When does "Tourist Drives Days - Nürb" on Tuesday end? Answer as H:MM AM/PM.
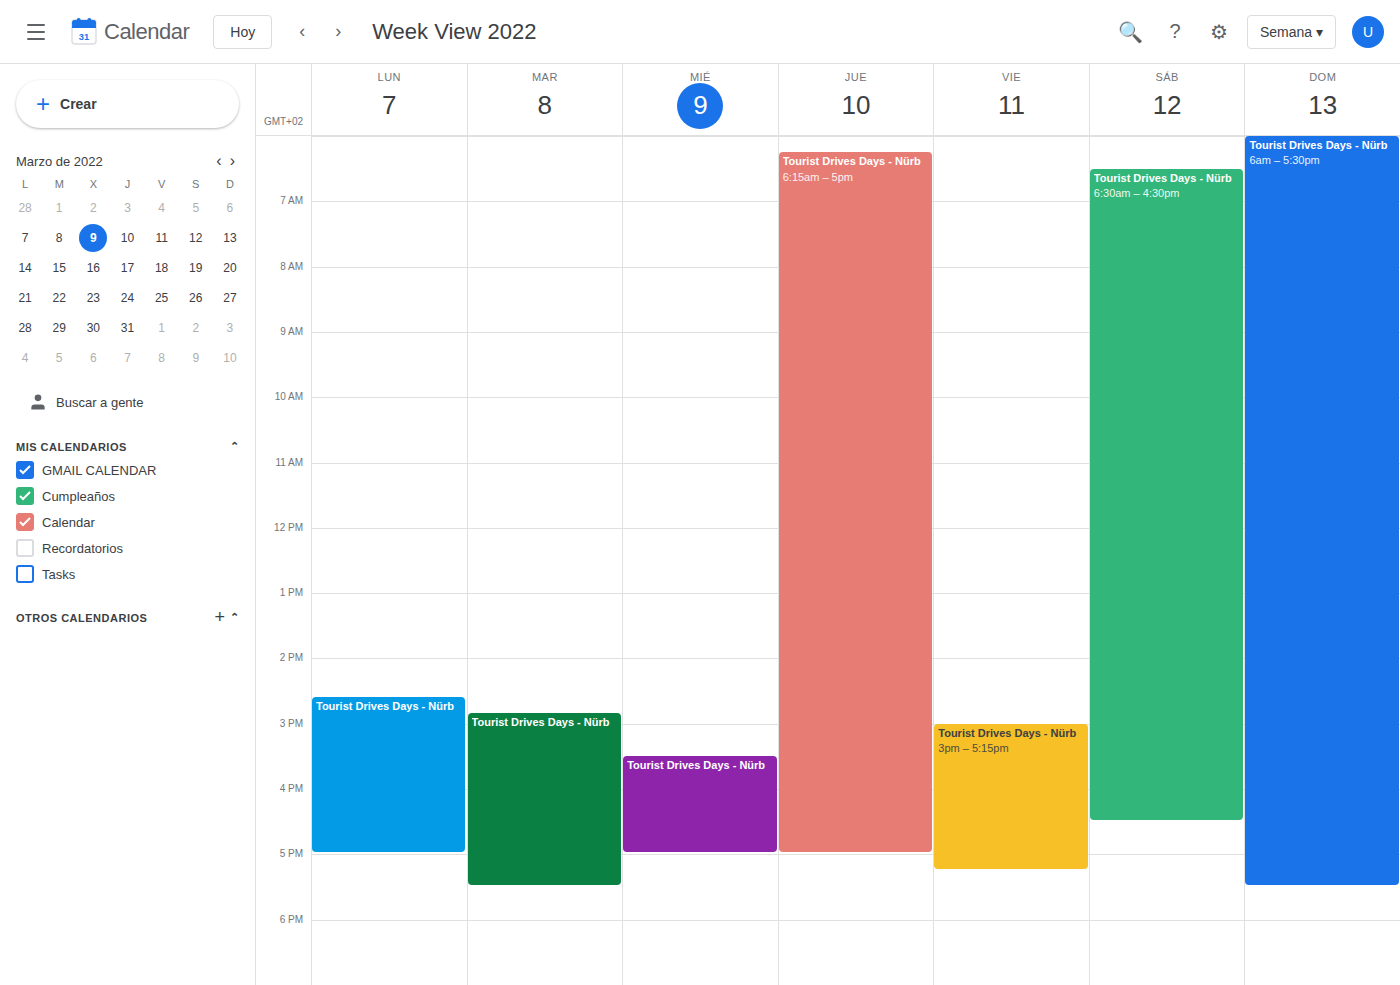
5:30 PM